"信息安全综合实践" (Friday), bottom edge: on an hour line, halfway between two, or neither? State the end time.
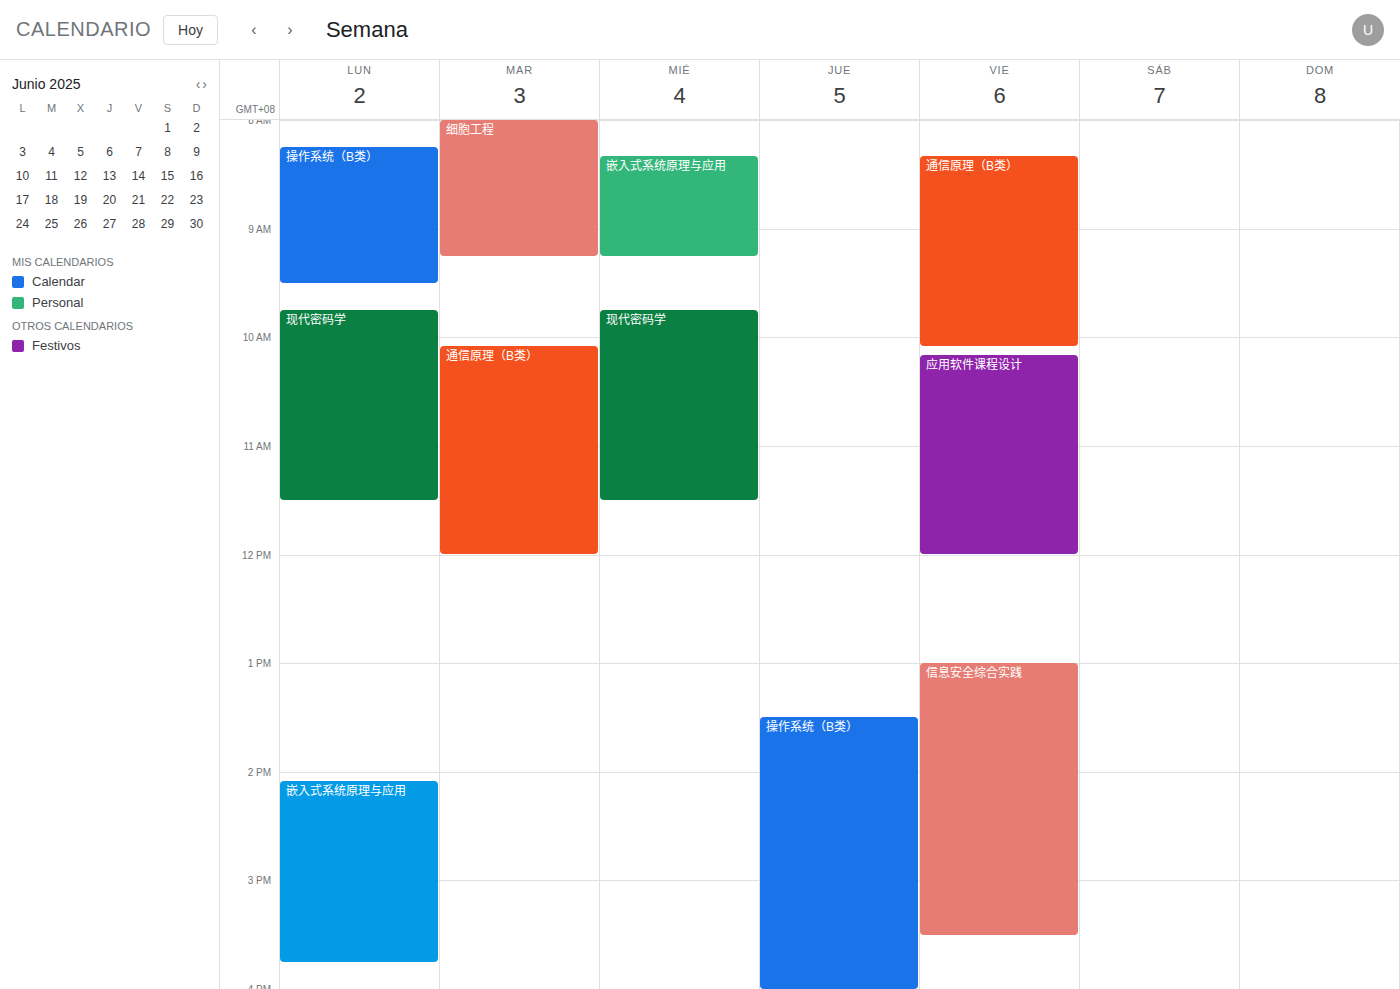
15:30 -- halfway between the 15:00 and 16:00 lines.